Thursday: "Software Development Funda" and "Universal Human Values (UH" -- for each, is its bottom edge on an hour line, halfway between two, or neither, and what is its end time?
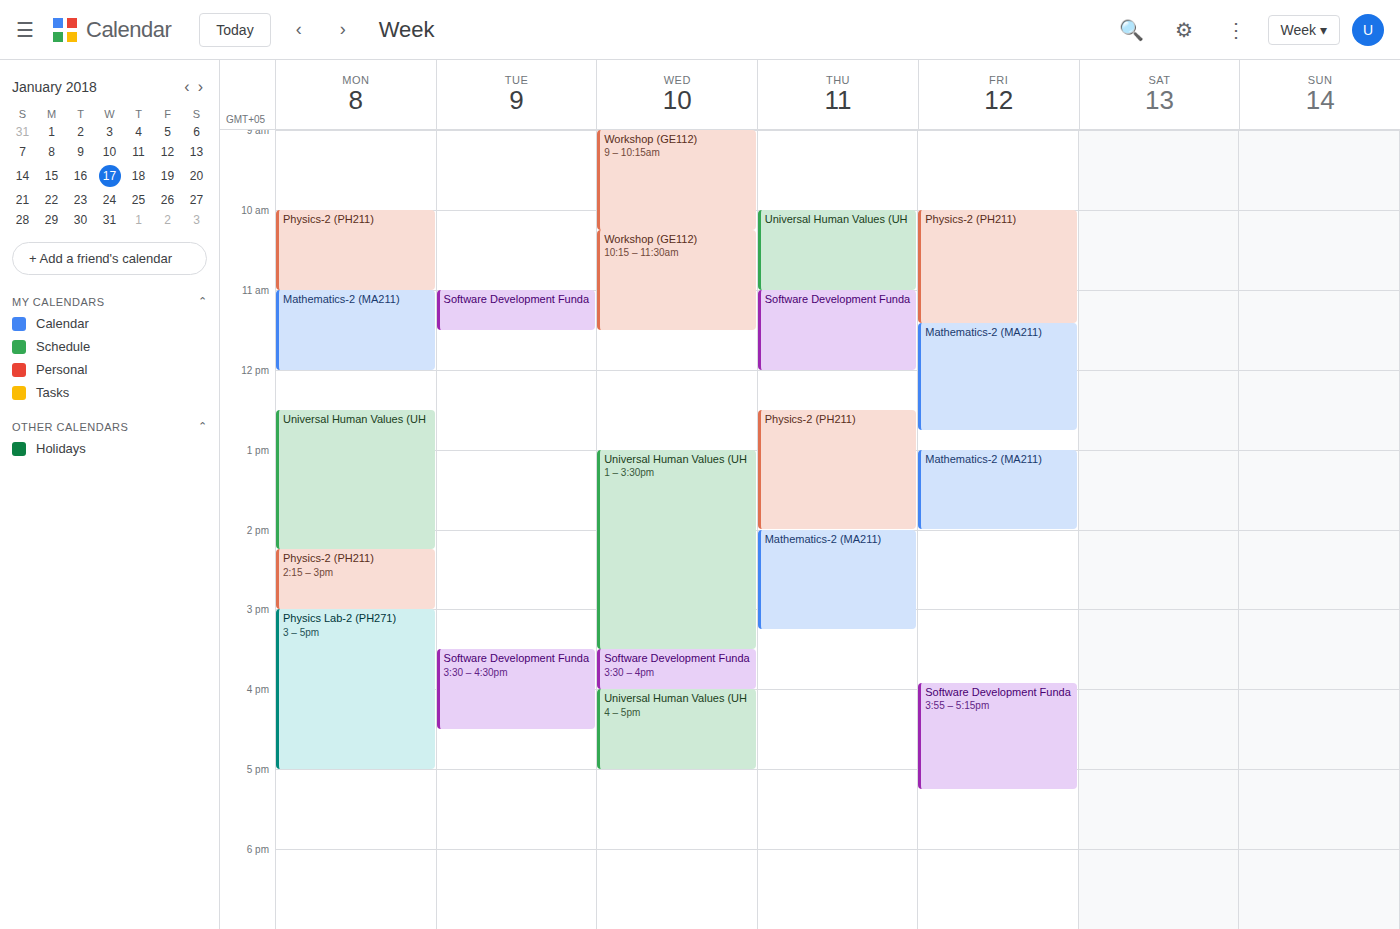
"Software Development Funda": 12:00, exactly on the 12:00 line. "Universal Human Values (UH": 11:00, exactly on the 11:00 line.